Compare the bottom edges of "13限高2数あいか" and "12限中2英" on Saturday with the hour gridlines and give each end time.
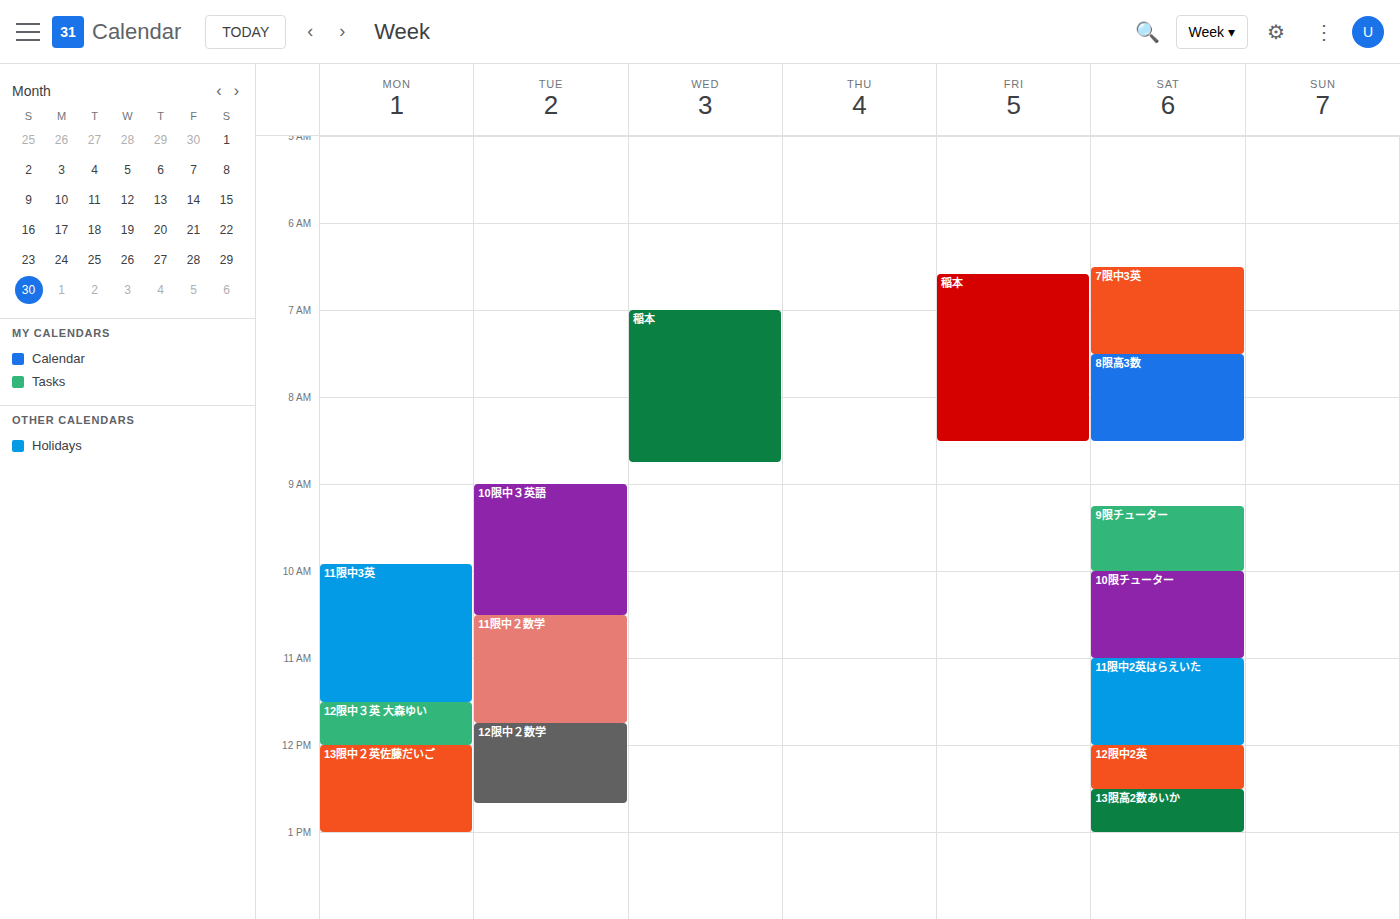
"13限高2数あいか": 1:00 PM, exactly on the 1 PM line. "12限中2英": 12:30 PM, halfway between the 12 PM and 1 PM lines.